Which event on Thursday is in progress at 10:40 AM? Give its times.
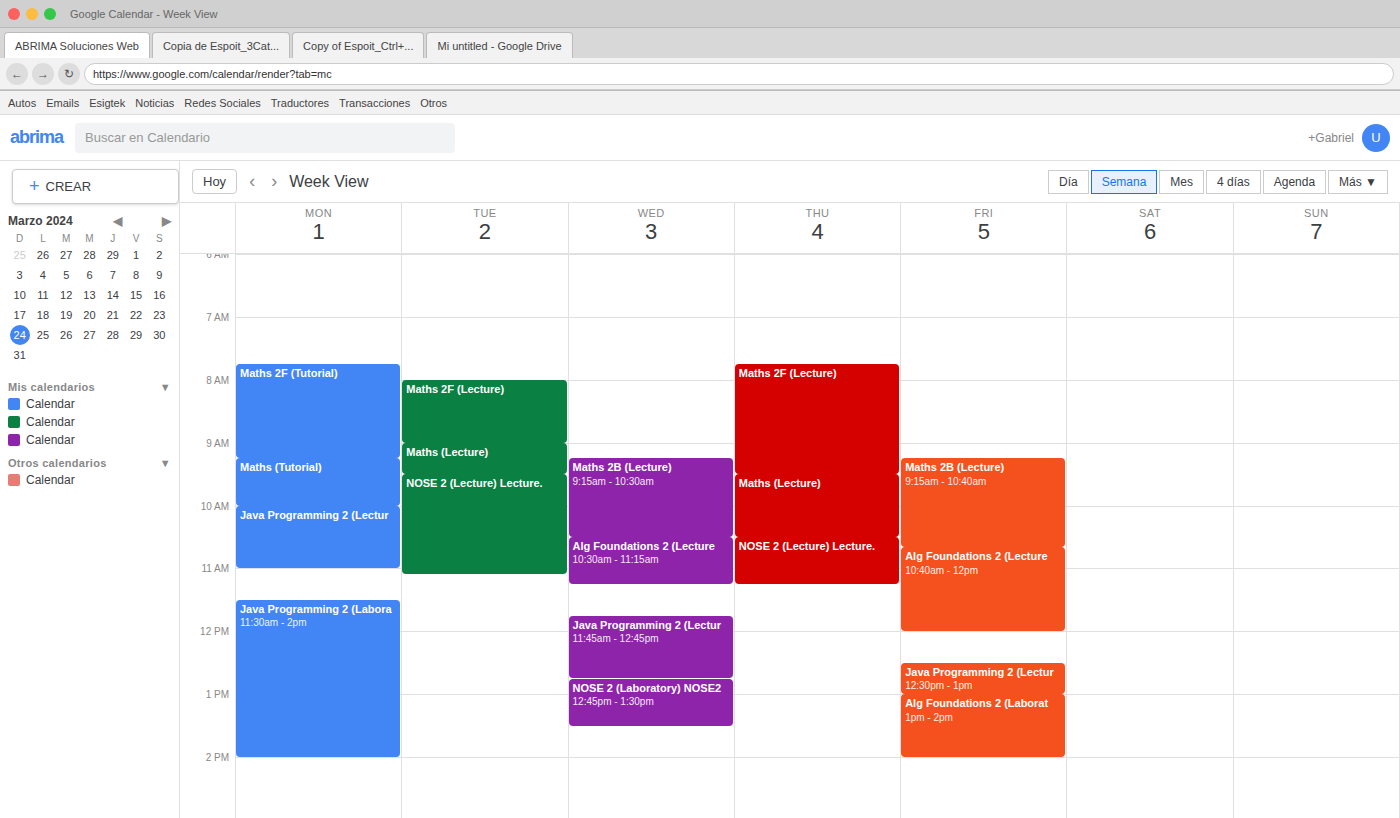
"NOSE 2 (Lecture) Lecture.", 10:30 AM to 11:15 AM